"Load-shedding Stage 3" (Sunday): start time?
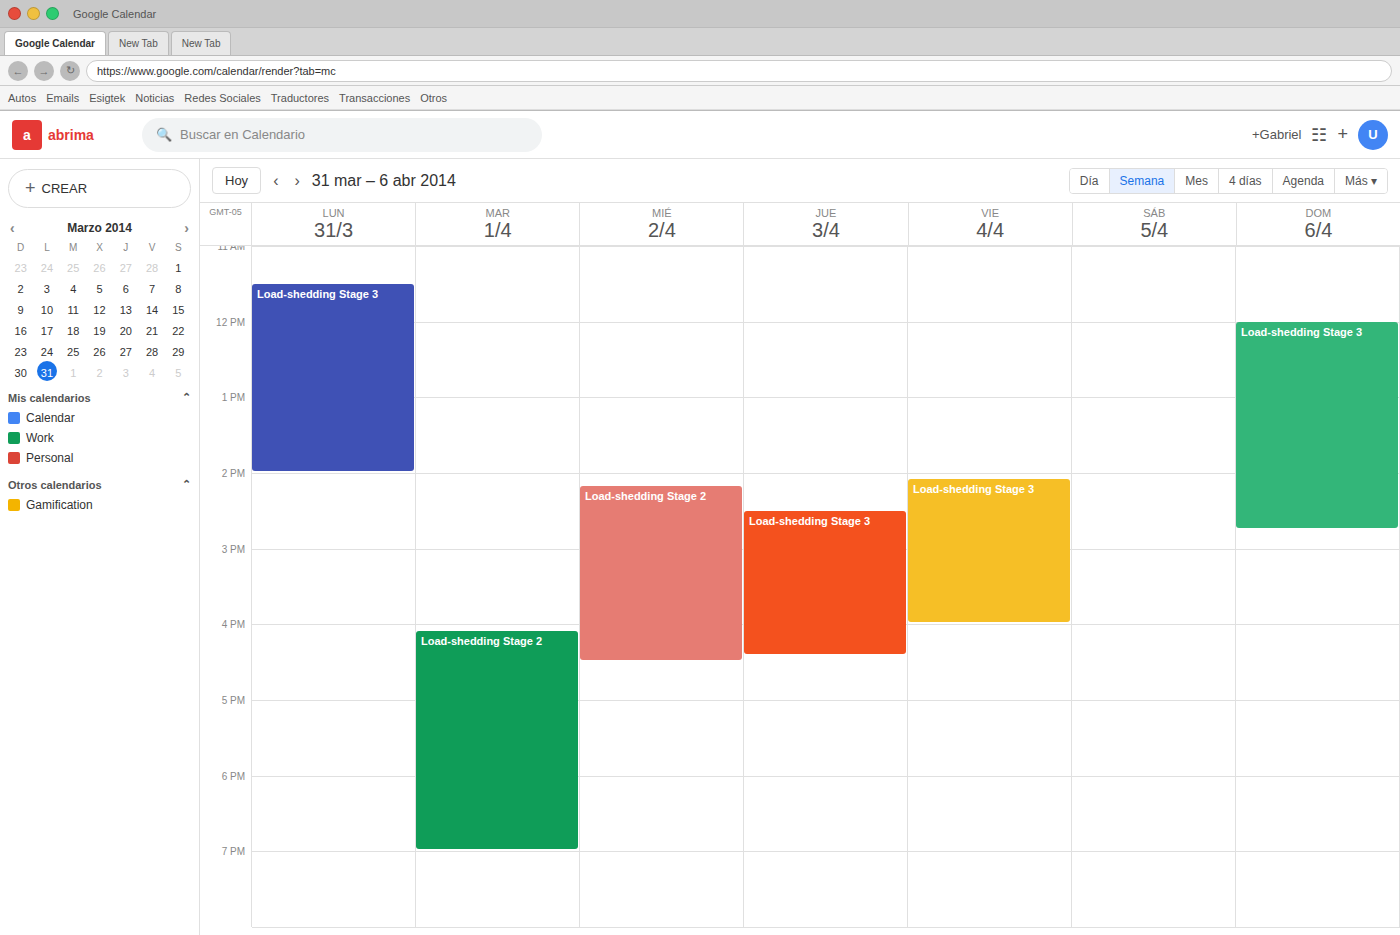
12:00 PM